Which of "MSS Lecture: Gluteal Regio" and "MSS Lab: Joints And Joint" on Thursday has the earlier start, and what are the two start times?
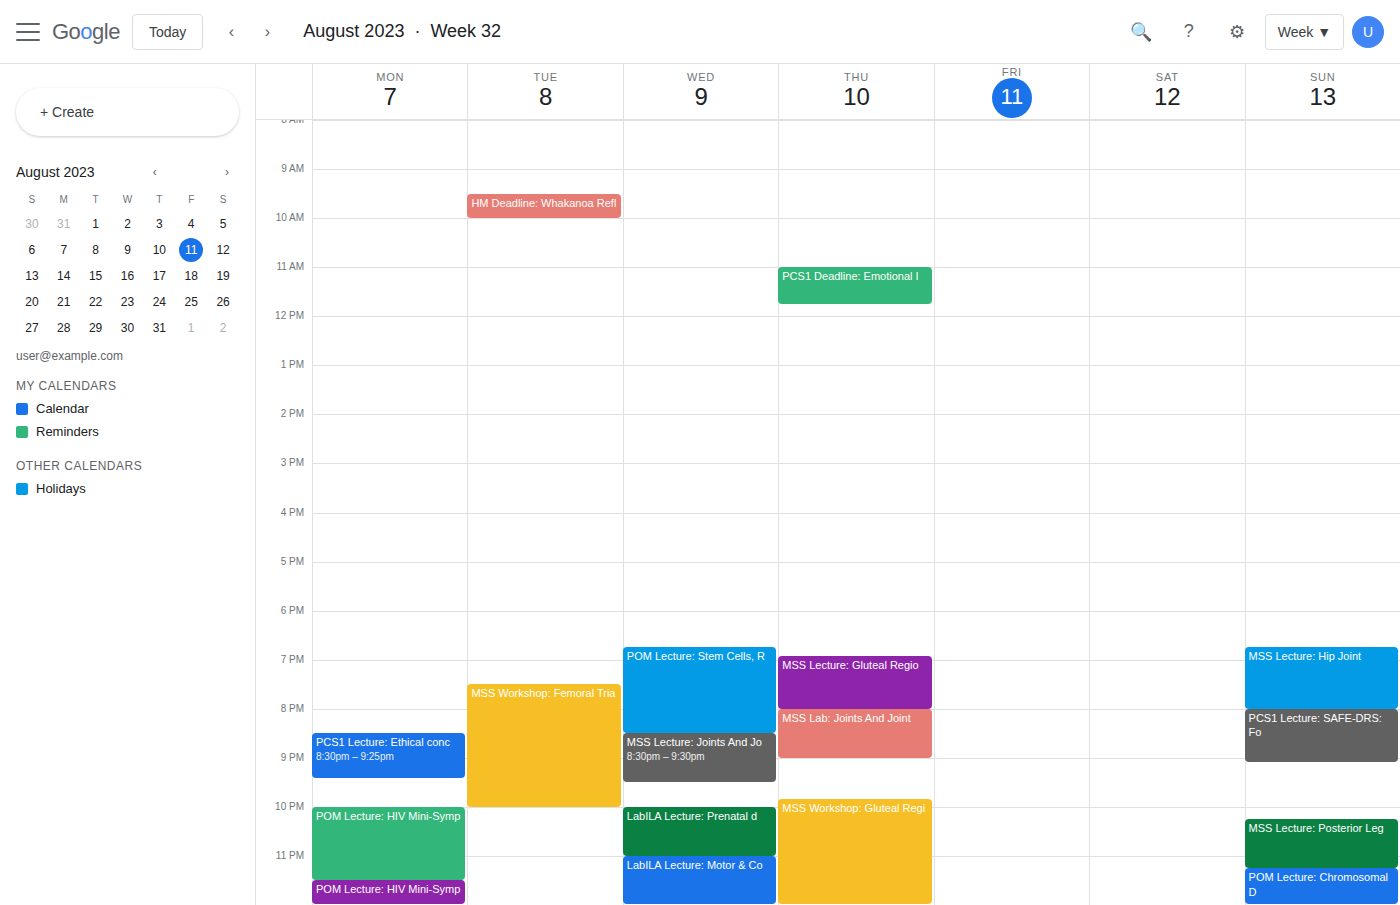
"MSS Lecture: Gluteal Regio" 6:55 PM; "MSS Lab: Joints And Joint" 8:00 PM.